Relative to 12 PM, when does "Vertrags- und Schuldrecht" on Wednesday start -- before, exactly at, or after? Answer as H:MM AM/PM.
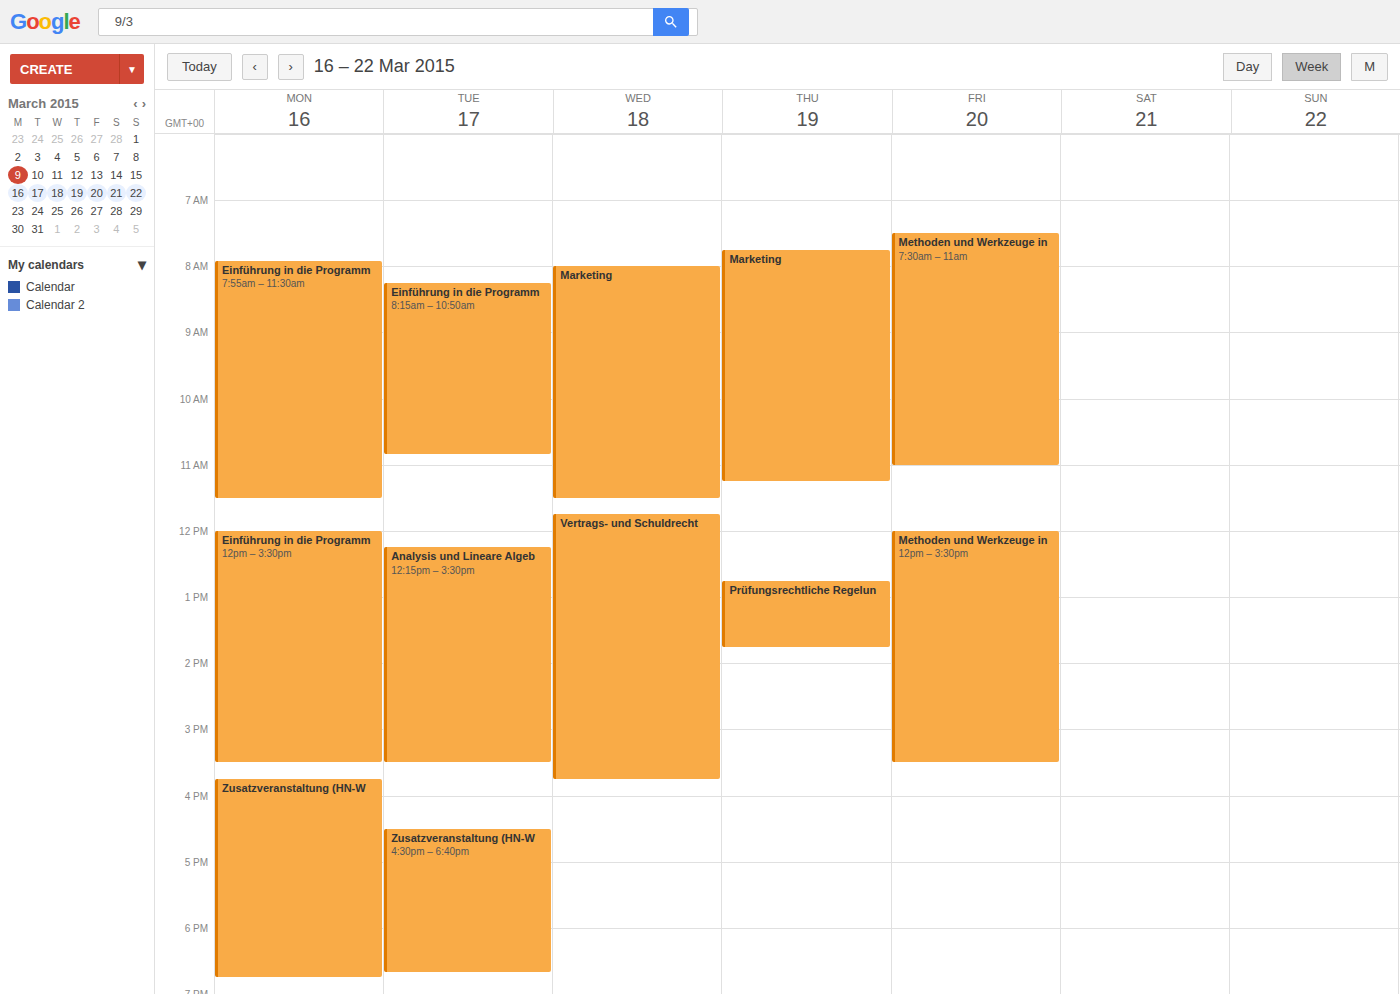
11:45 AM -- before 12 PM, 15 minutes above the 12 PM line.